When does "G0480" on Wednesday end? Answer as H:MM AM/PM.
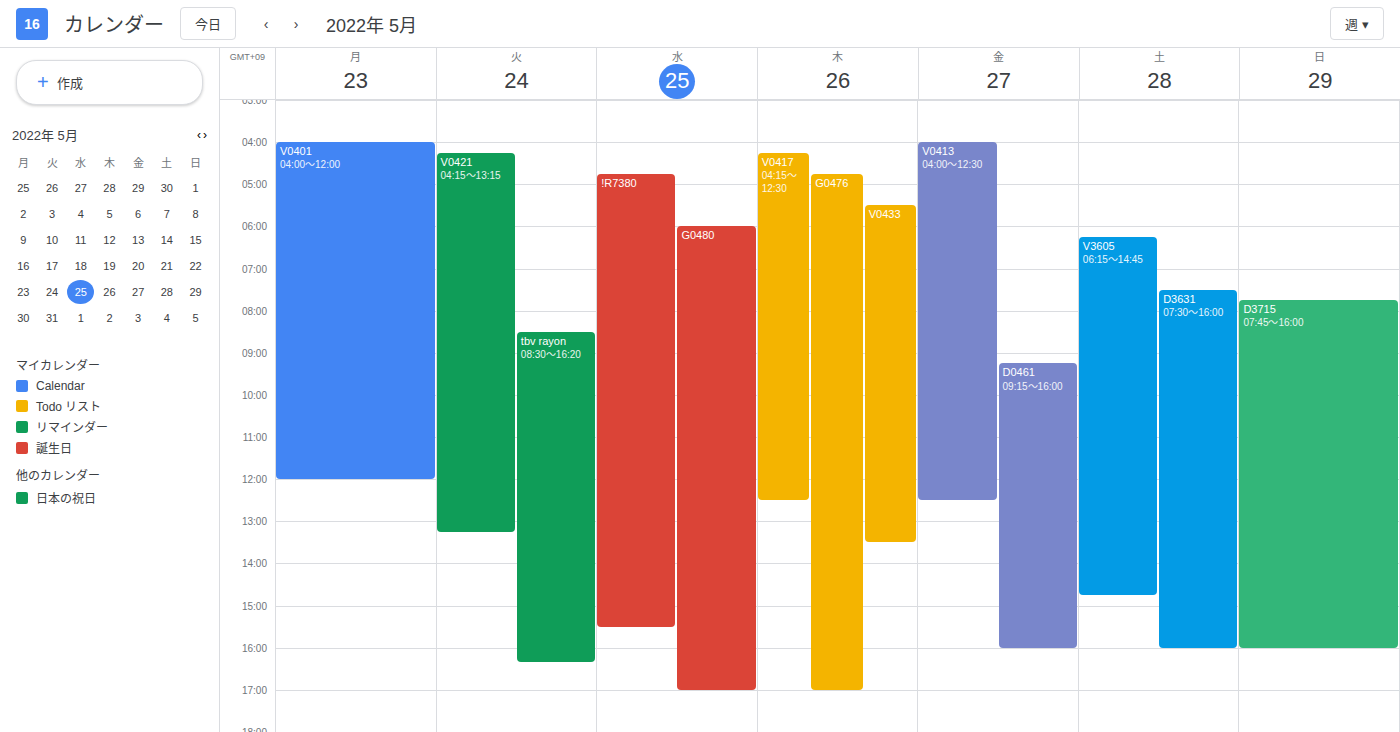
5:00 PM